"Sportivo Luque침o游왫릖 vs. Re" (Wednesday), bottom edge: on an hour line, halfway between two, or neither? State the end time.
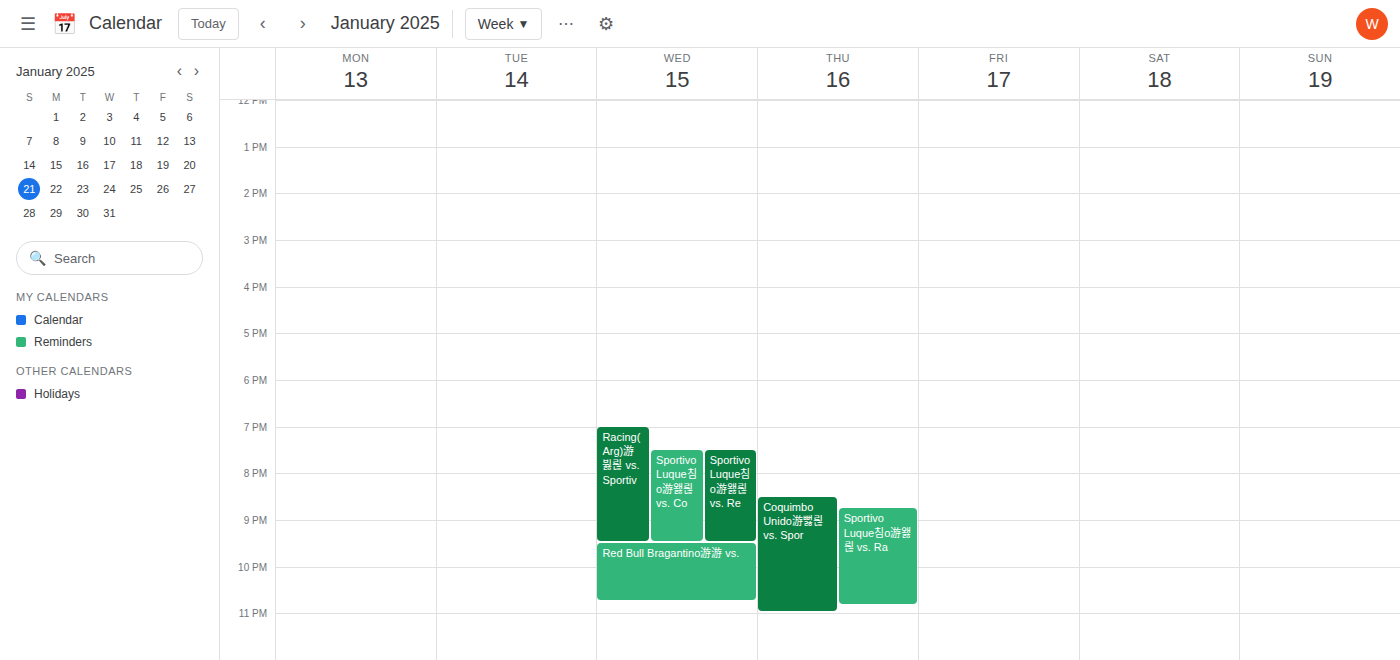
21:30 -- halfway between the 21:00 and 22:00 lines.